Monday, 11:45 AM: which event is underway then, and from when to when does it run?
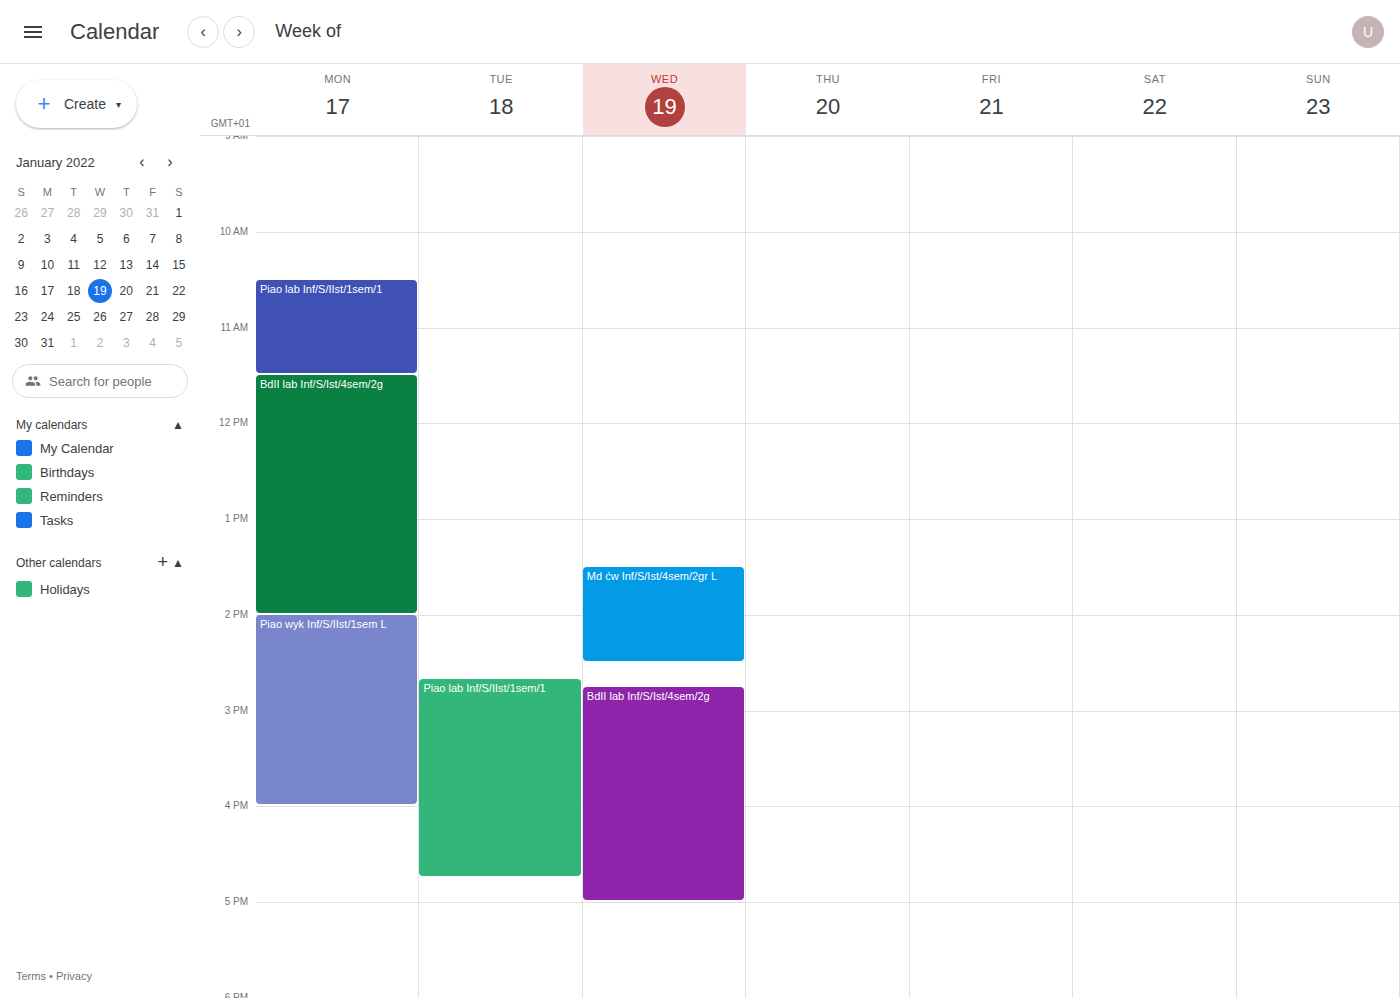
"BdII lab Inf/S/Ist/4sem/2g", 11:30 AM to 2:00 PM